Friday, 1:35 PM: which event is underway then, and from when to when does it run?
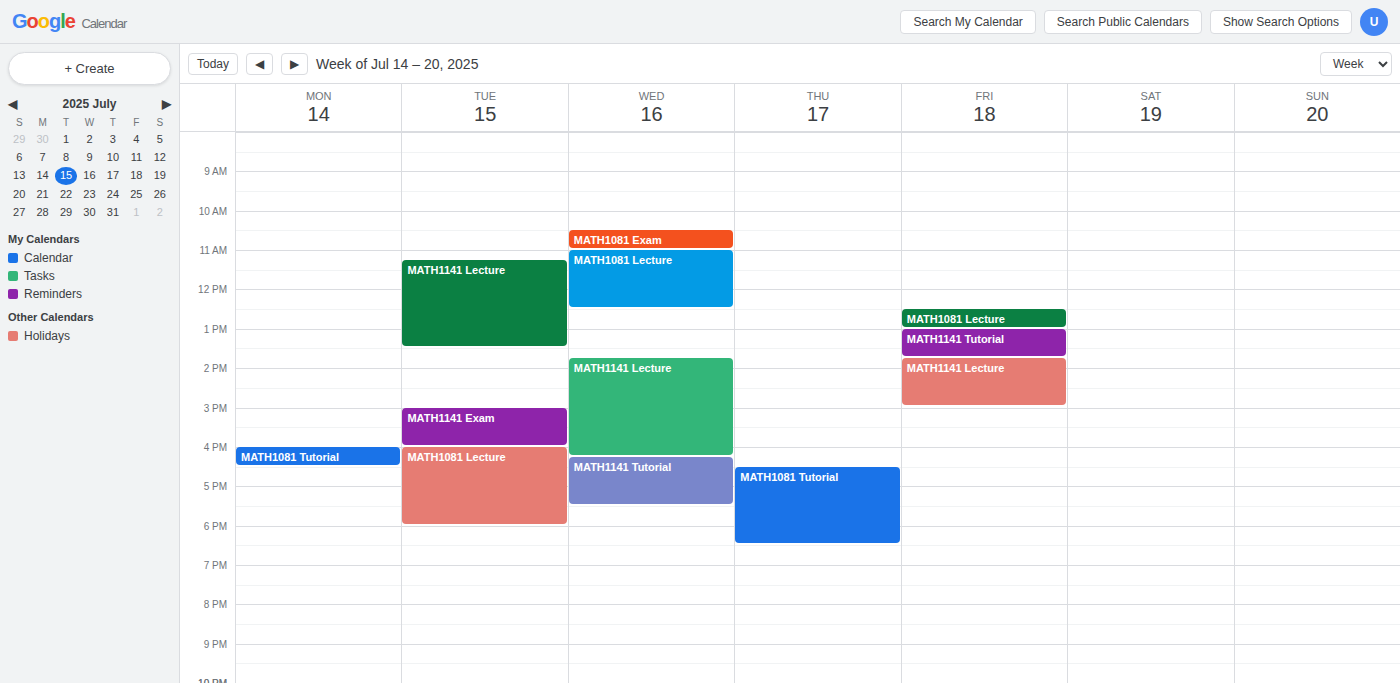
"MATH1141 Tutorial", 1:00 PM to 1:45 PM